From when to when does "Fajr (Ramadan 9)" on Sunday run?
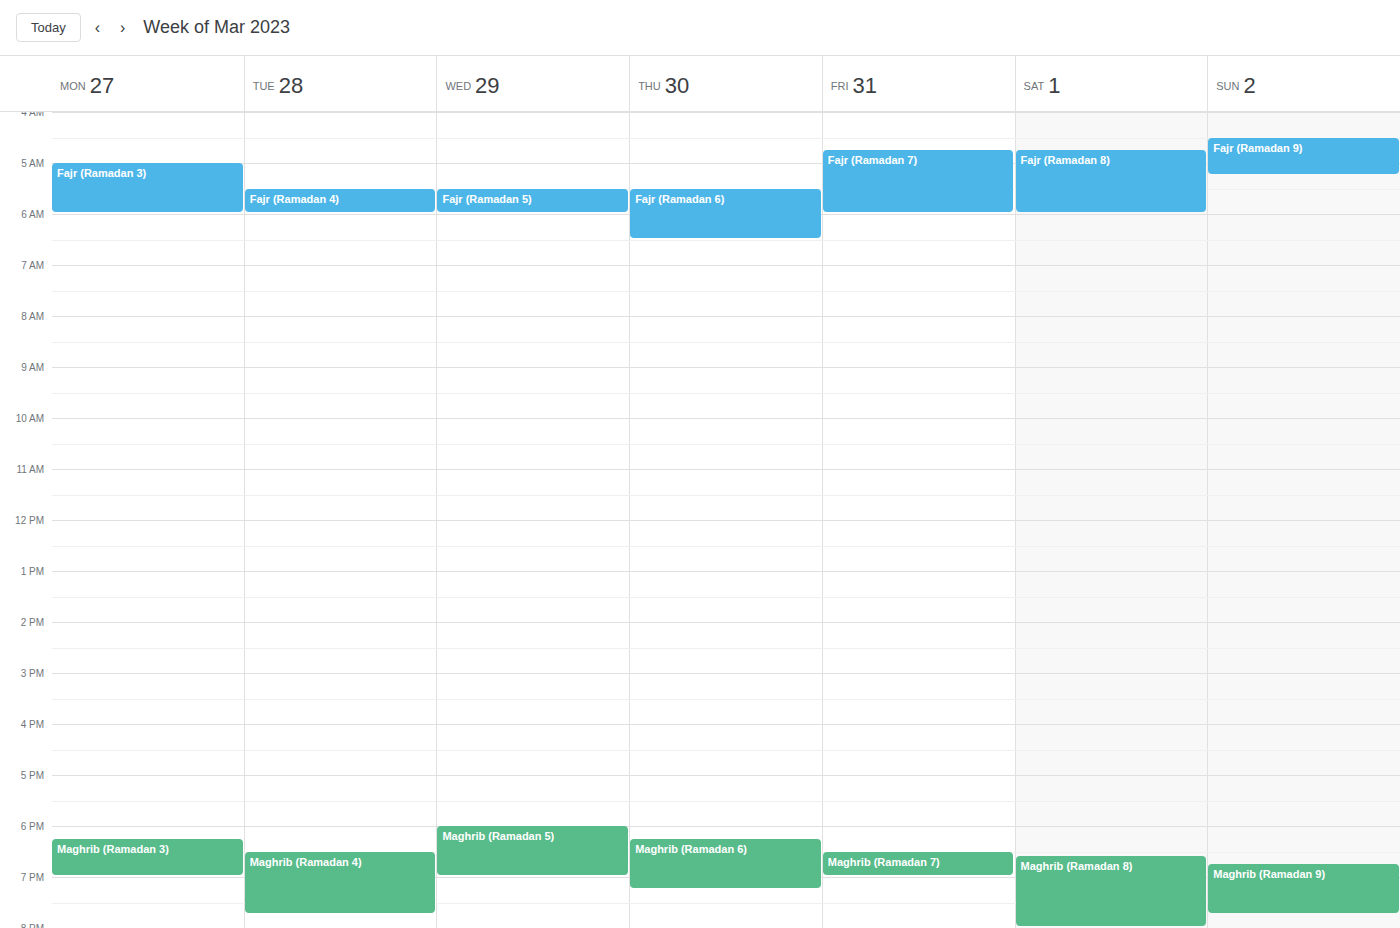
4:30 AM to 5:15 AM